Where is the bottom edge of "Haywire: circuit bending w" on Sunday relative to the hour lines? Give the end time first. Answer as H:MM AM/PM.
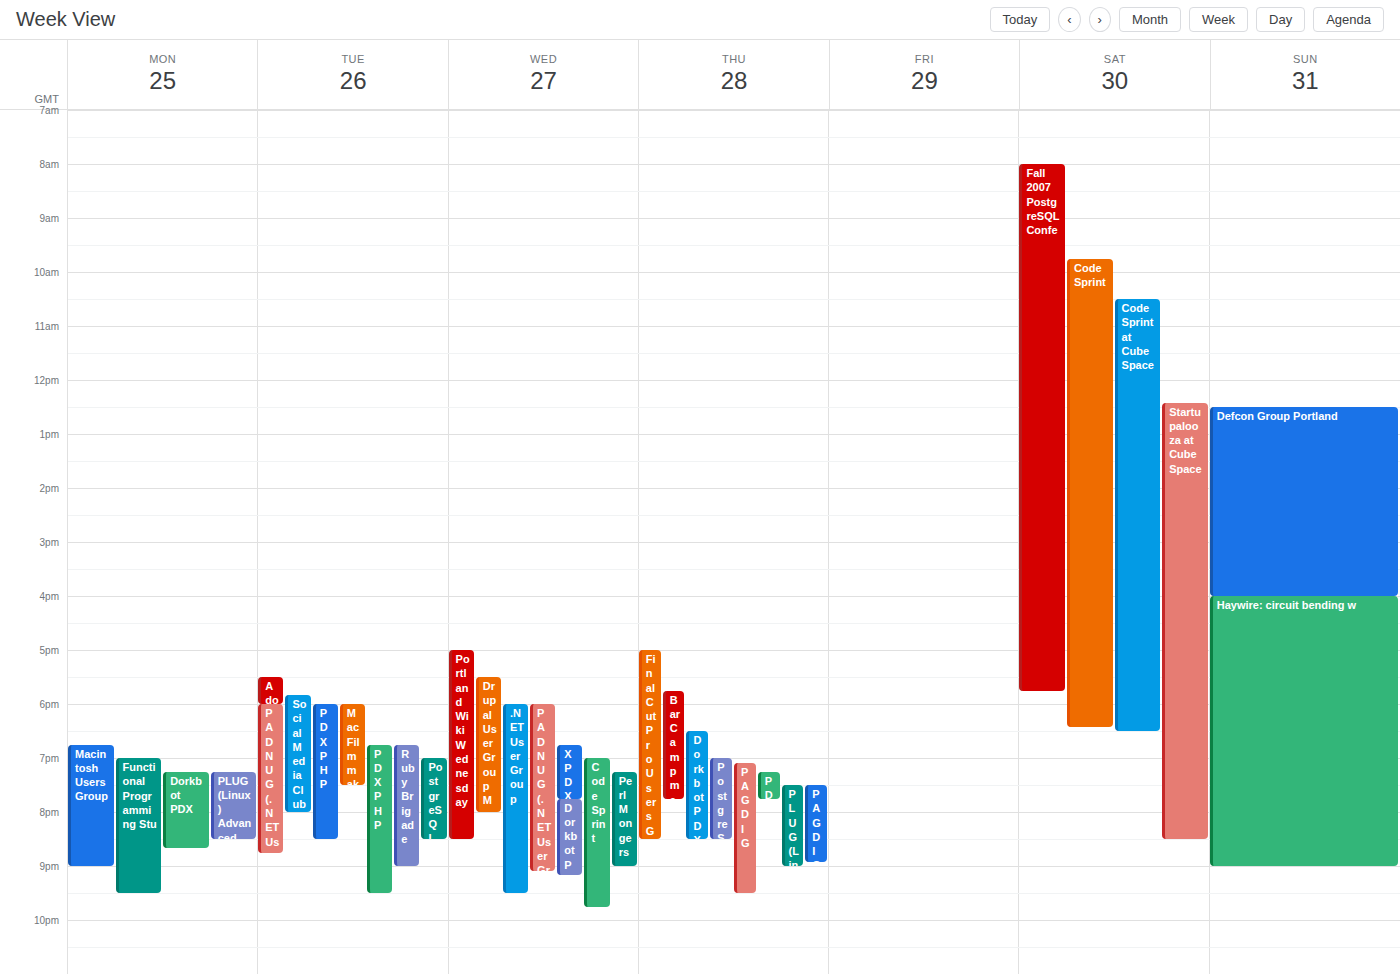
9:00 PM -- exactly on the 9 PM line.